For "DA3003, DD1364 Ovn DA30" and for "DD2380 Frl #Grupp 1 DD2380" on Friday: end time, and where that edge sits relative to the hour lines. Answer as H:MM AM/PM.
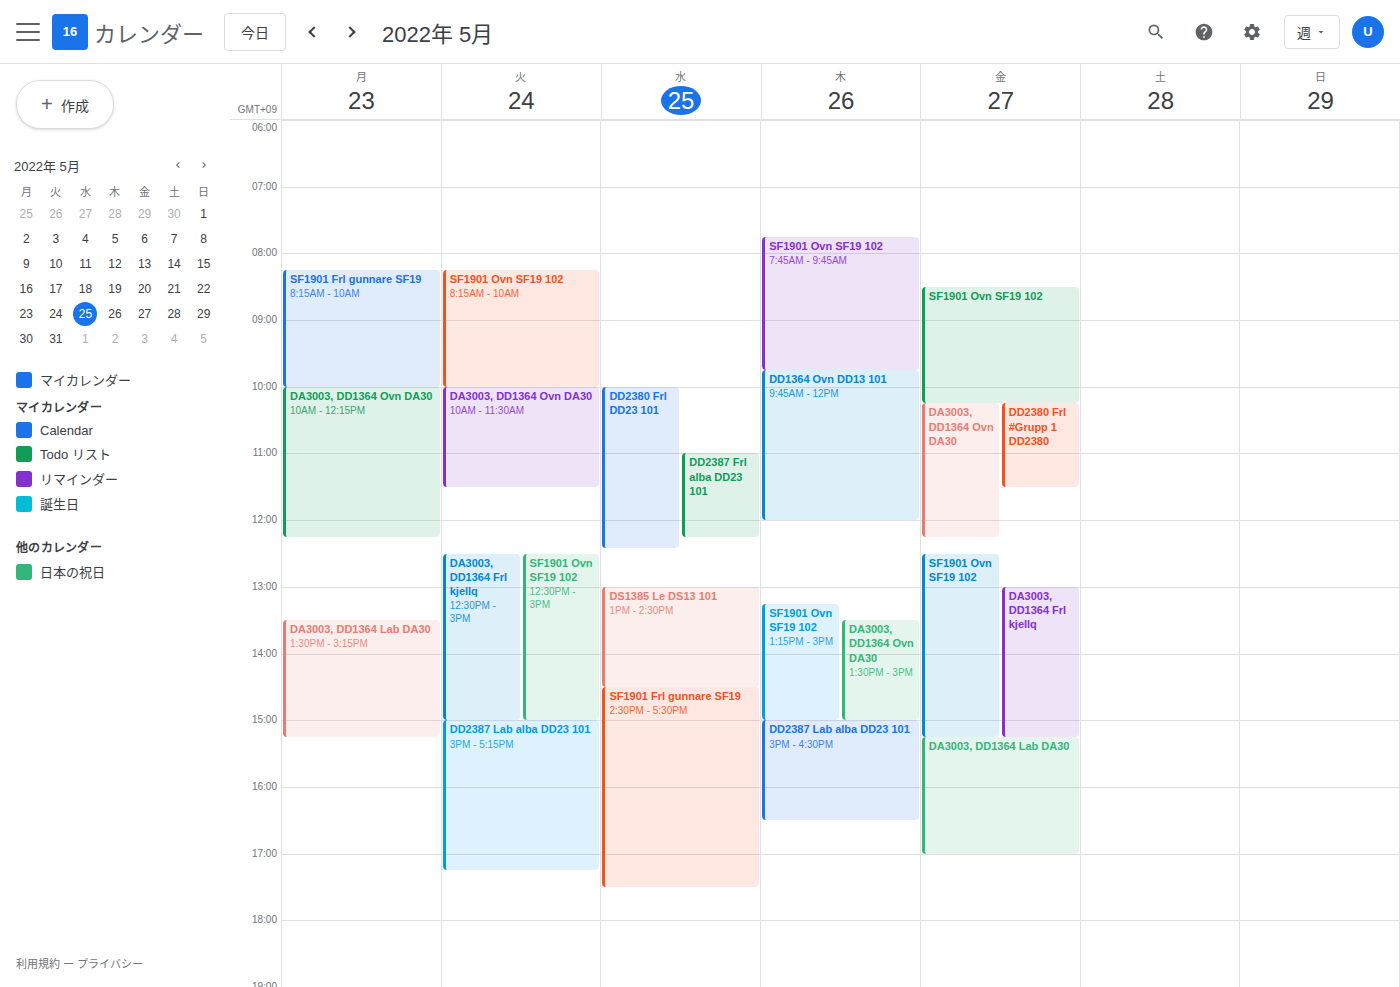
"DA3003, DD1364 Ovn DA30": 12:15 PM, neither: a quarter of the way from the 12 PM line to the 1 PM line. "DD2380 Frl #Grupp 1 DD2380": 11:30 AM, halfway between the 11 AM and 12 PM lines.